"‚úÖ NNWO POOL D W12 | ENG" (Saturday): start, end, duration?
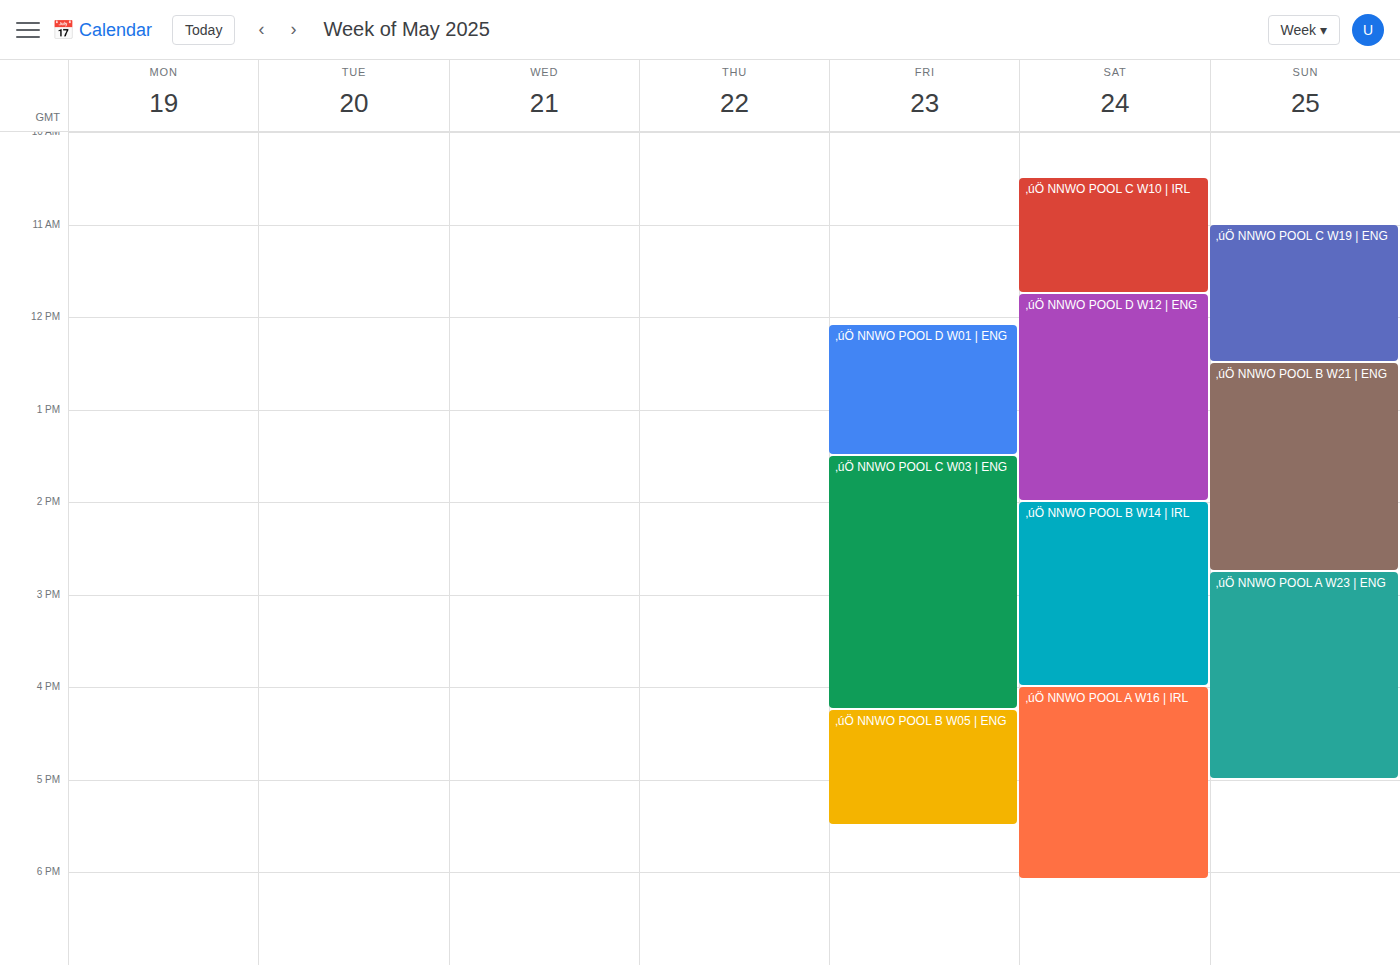
11:45 to 14:00, 2 hours 15 minutes